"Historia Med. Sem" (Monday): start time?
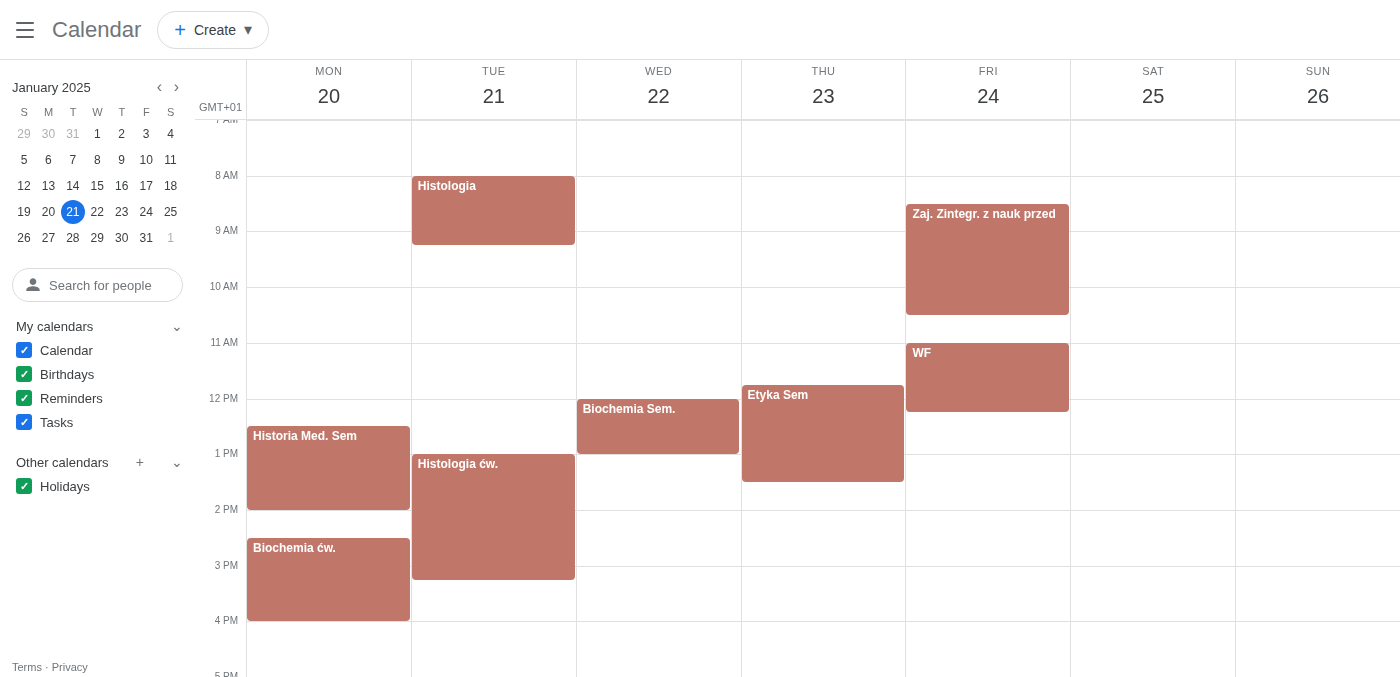
12:30 PM